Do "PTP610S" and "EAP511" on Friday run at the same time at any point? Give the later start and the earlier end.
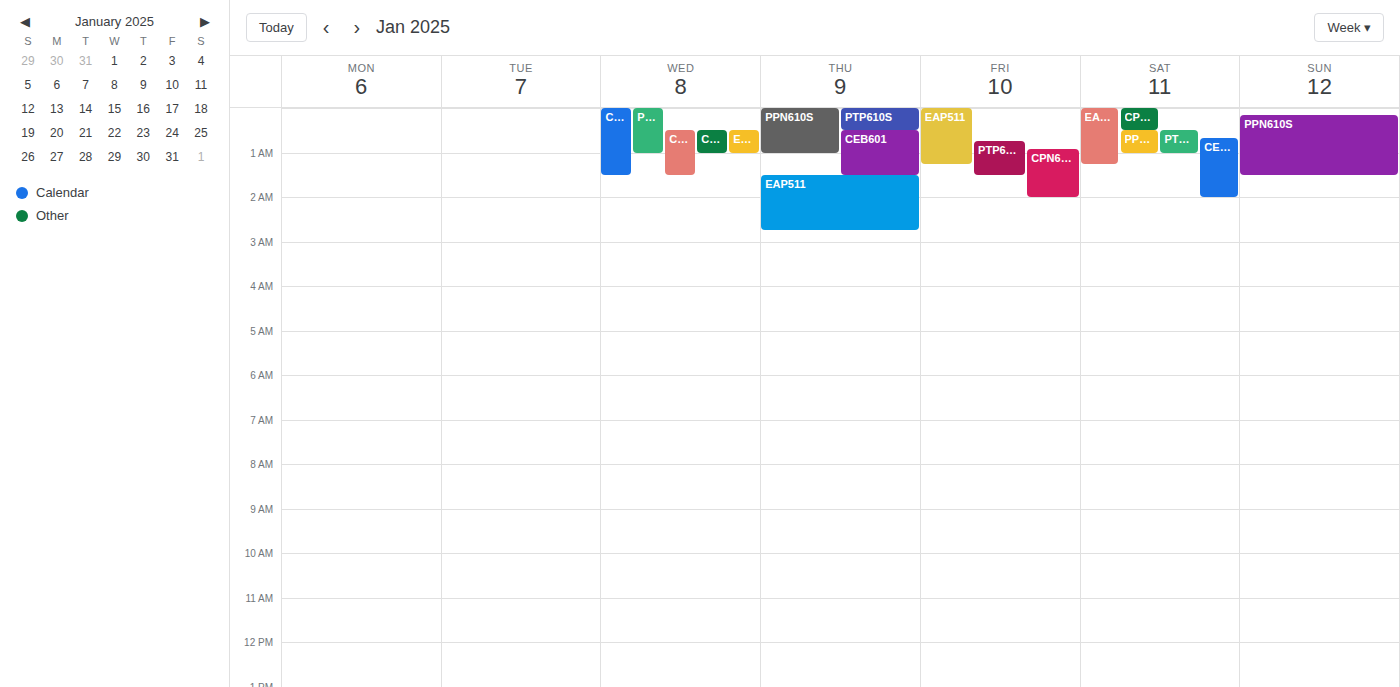
"PTP610S" starts at 12:45 AM, before "EAP511" ends at 1:15 AM -- they overlap.